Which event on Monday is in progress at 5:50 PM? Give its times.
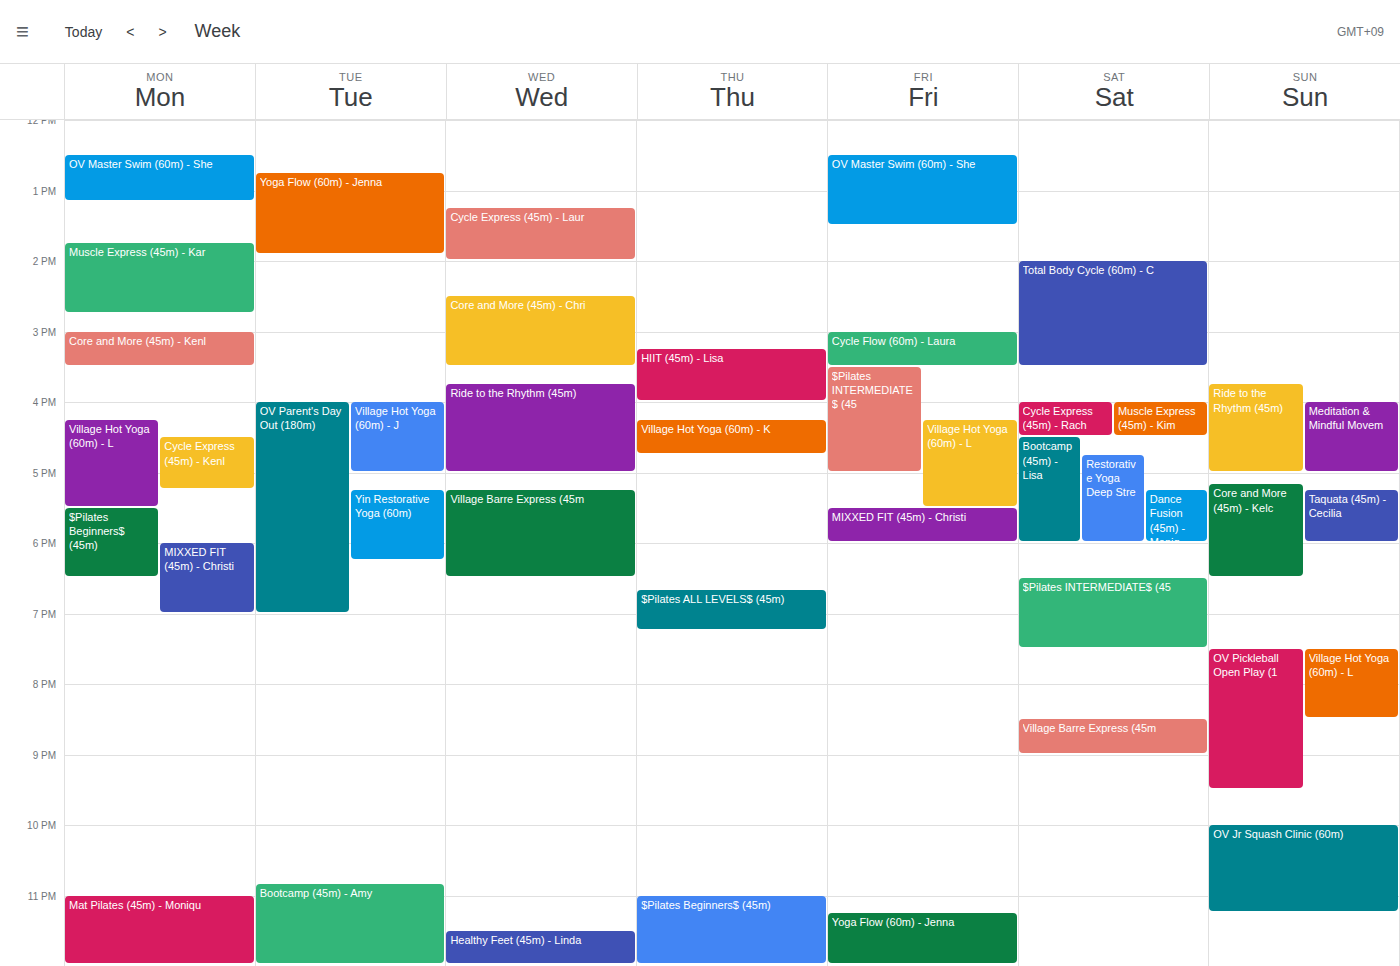
"$Pilates Beginners$ (45m)", 5:30 PM to 6:30 PM